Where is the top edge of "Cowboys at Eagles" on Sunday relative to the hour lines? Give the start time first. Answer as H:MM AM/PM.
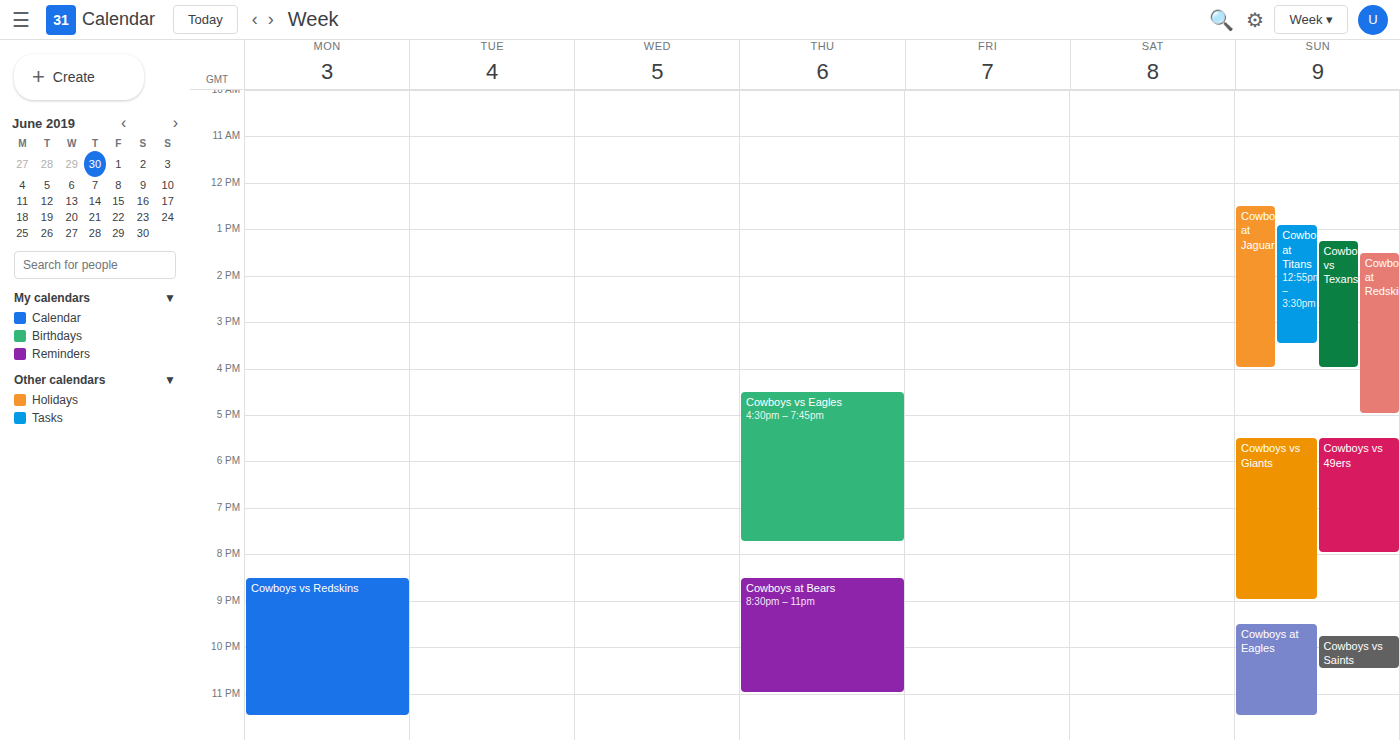
9:30 PM -- halfway between the 9 PM and 10 PM lines.